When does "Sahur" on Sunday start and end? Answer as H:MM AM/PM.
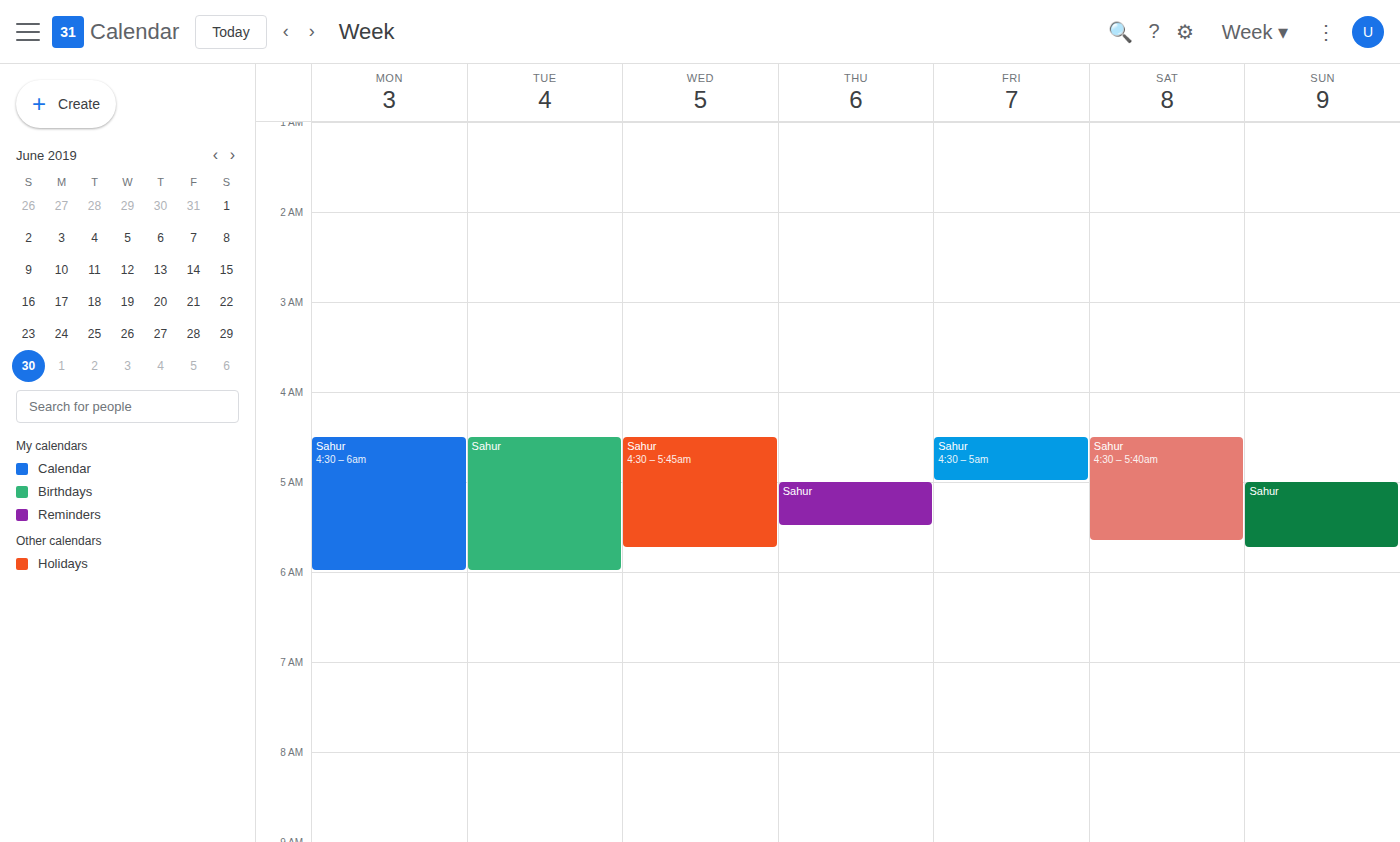
5:00 AM to 5:45 AM